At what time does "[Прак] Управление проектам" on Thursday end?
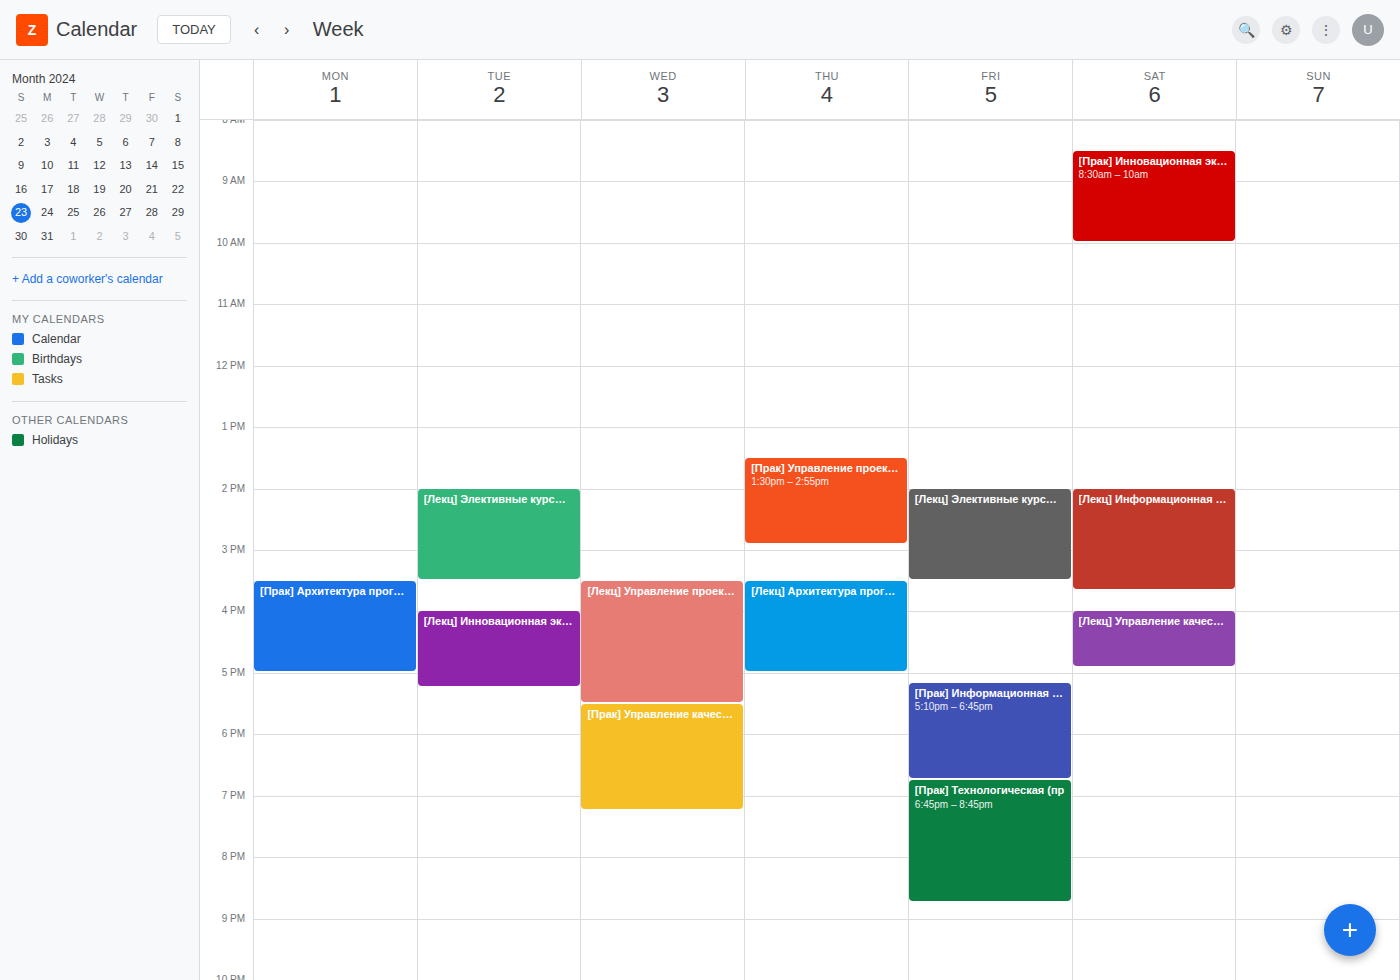
14:55